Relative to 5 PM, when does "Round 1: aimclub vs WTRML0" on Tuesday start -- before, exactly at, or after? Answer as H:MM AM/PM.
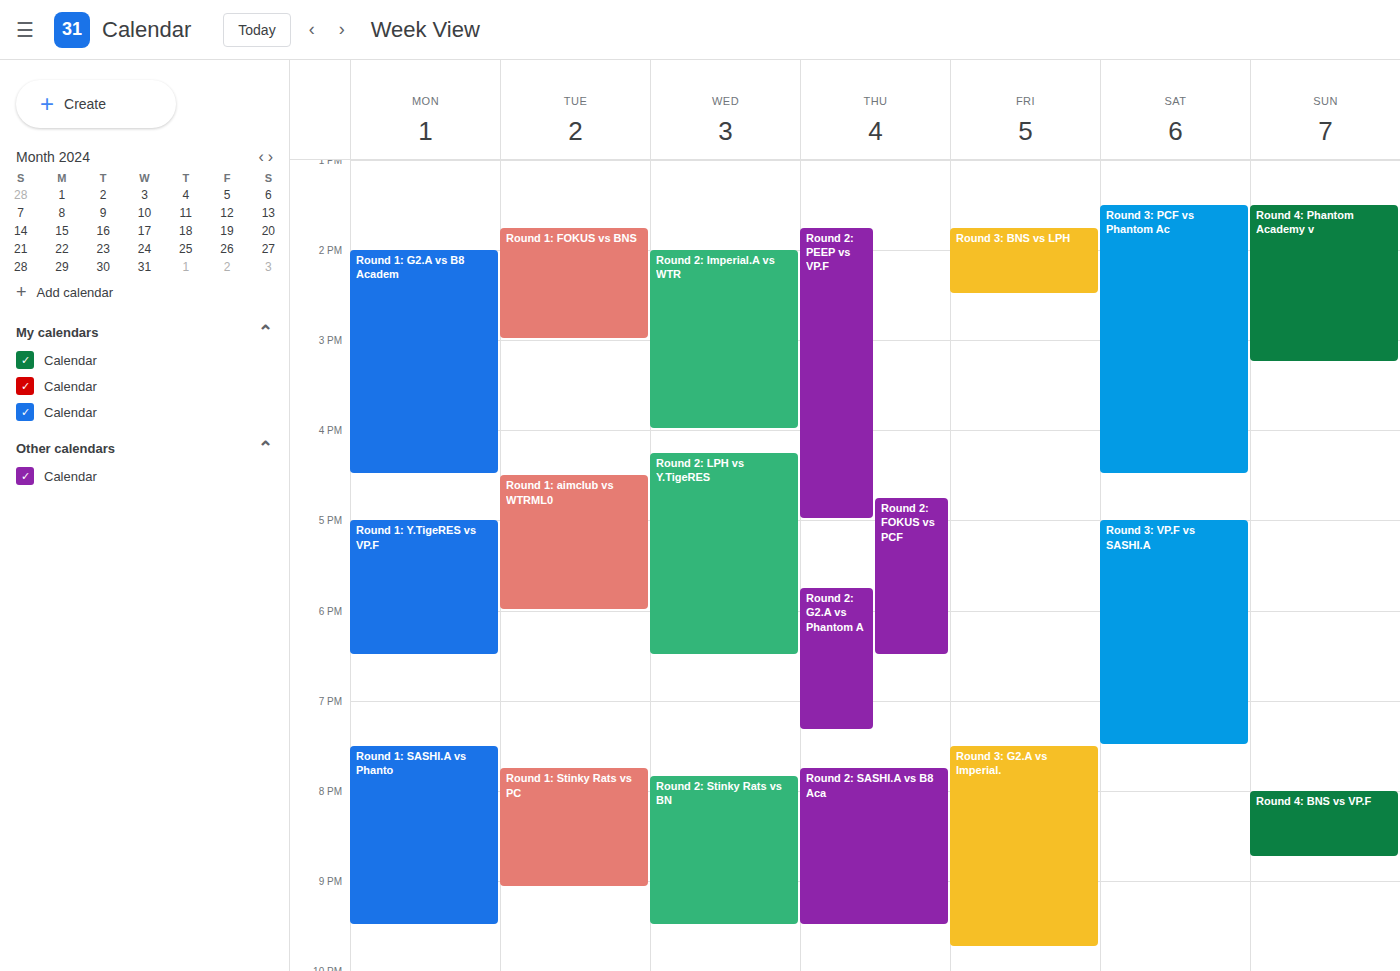
4:30 PM -- before 5 PM, 30 minutes above the 5 PM line.